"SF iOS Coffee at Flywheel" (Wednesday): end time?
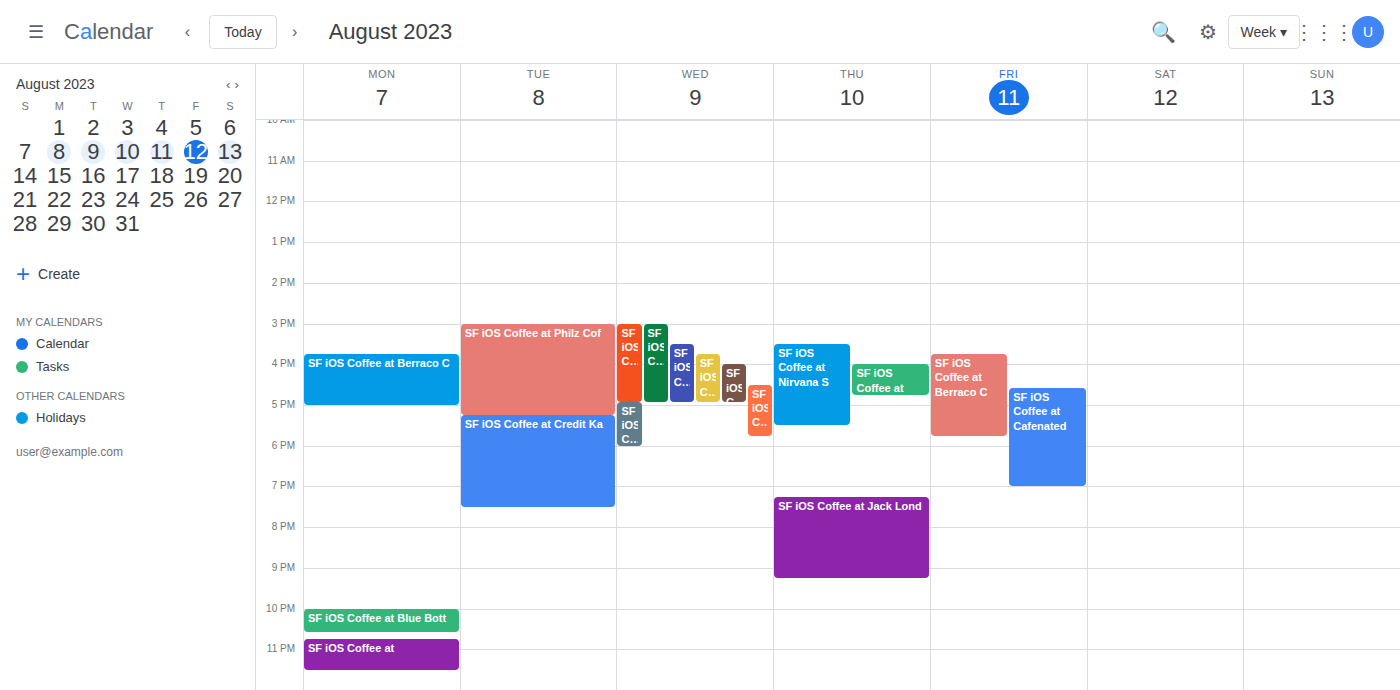
5:45 PM